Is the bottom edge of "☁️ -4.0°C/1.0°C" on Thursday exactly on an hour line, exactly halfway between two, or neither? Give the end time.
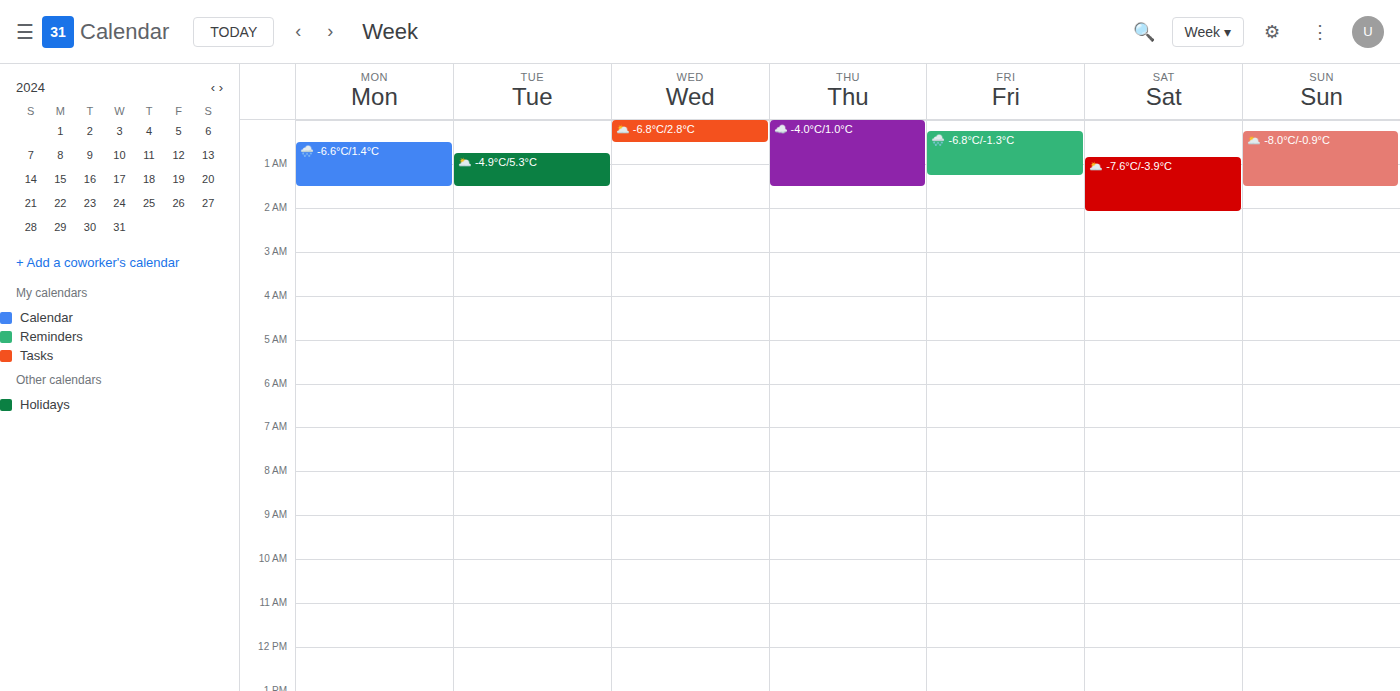
1:30 AM -- halfway between the 1 AM and 2 AM lines.